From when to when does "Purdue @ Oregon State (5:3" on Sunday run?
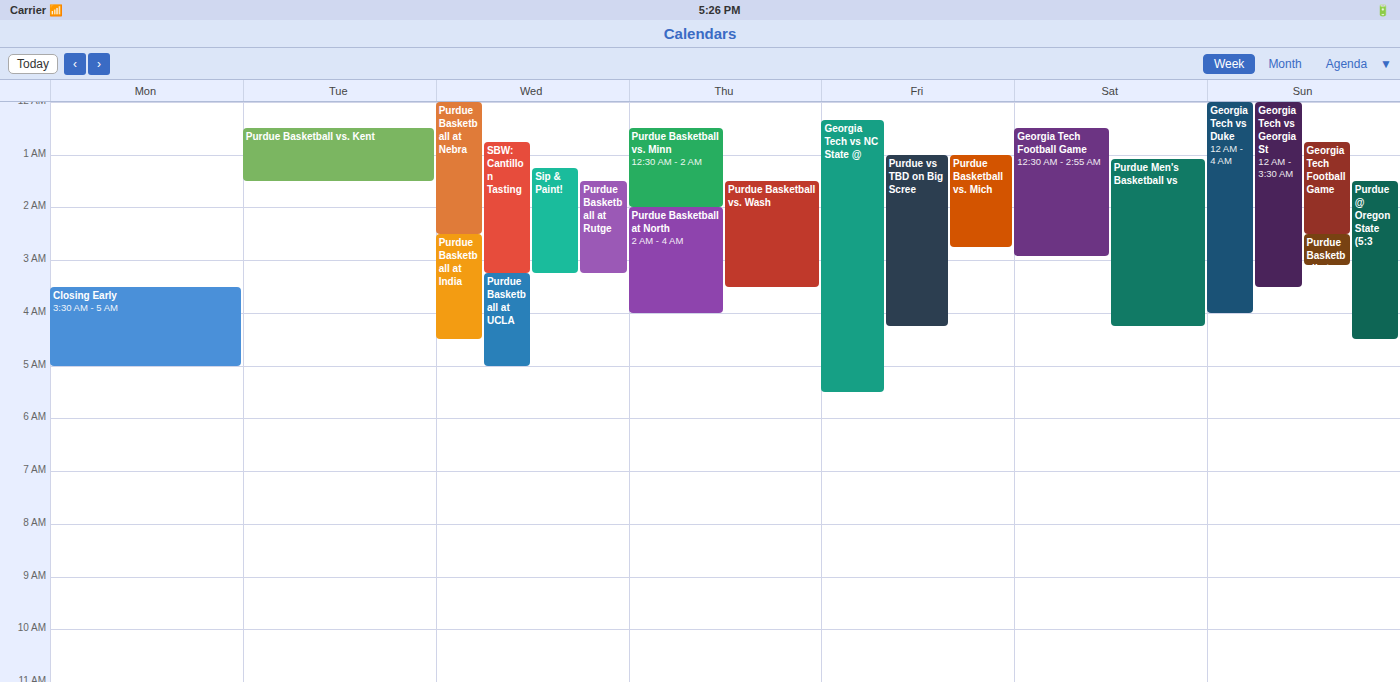
1:30 AM to 4:30 AM